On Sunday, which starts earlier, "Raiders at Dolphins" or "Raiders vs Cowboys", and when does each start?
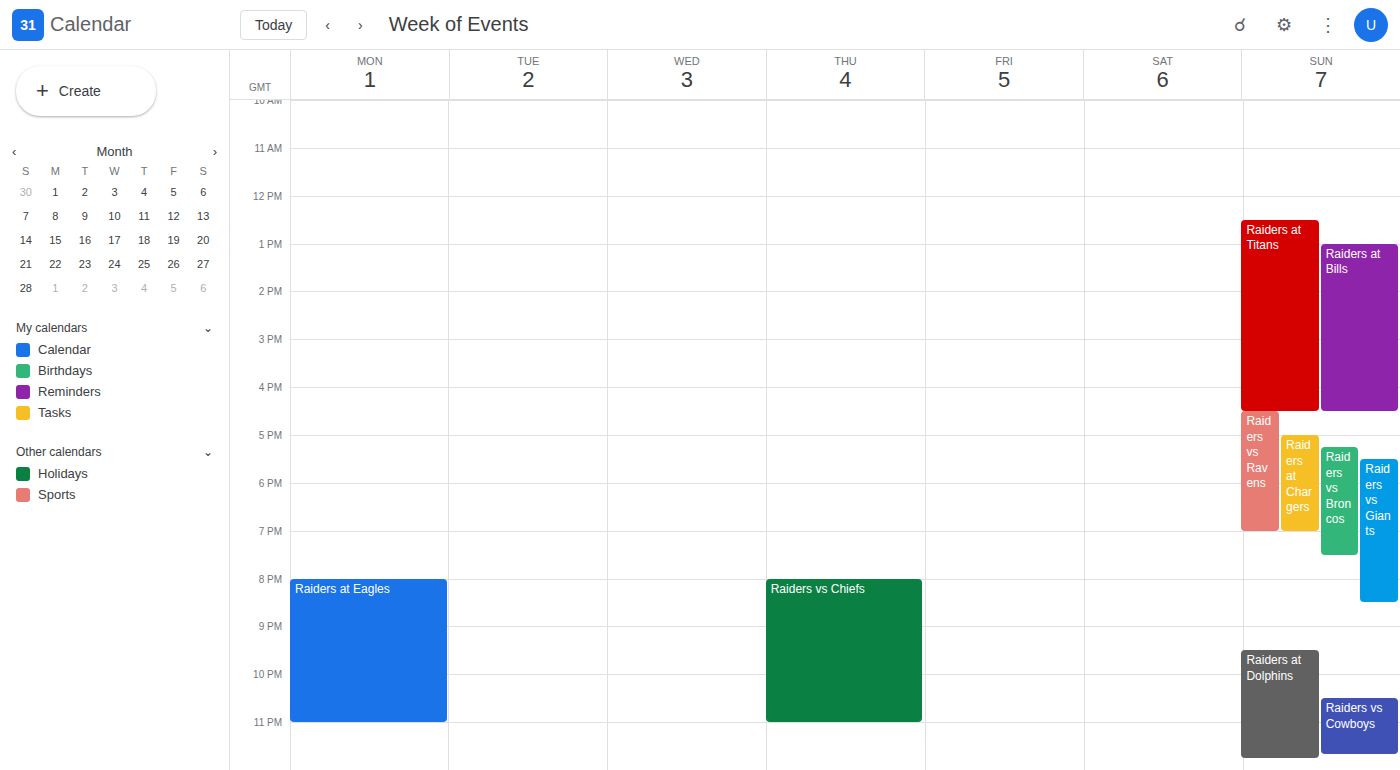
"Raiders at Dolphins" 9:30 PM; "Raiders vs Cowboys" 10:30 PM.